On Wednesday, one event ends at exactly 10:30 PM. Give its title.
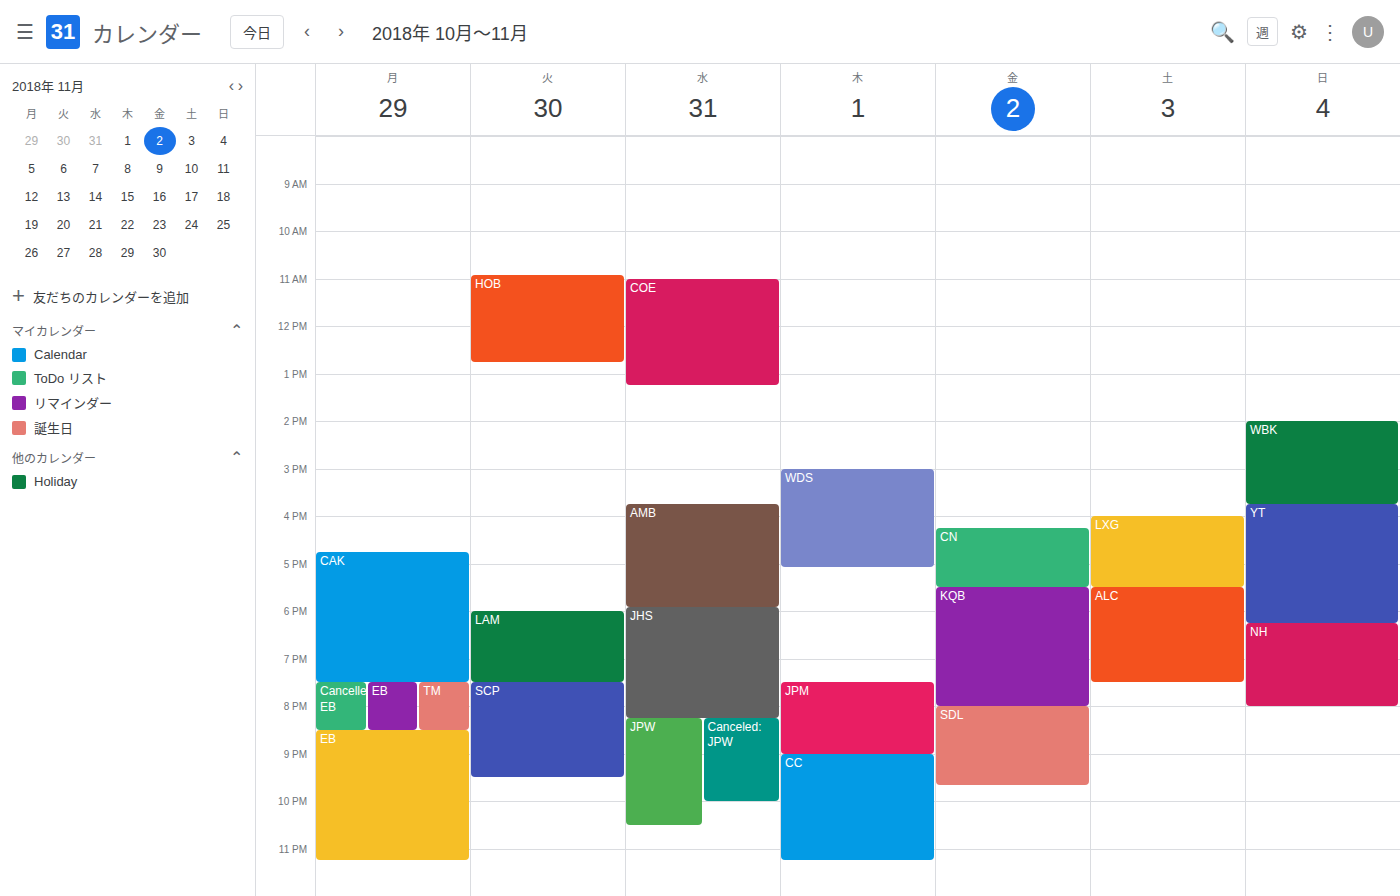
"JPW"